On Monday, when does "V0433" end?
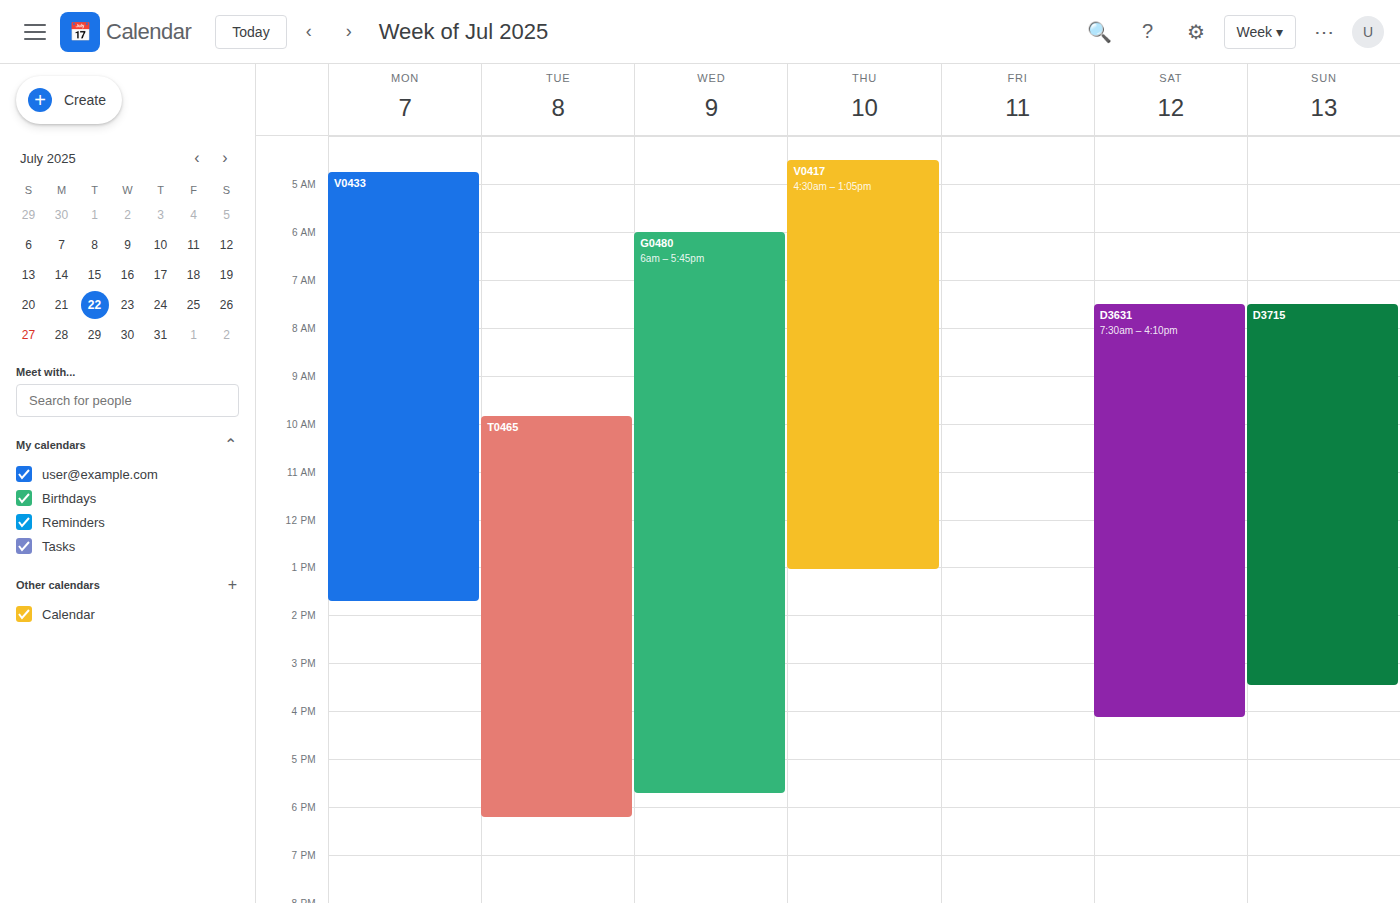
1:45 PM